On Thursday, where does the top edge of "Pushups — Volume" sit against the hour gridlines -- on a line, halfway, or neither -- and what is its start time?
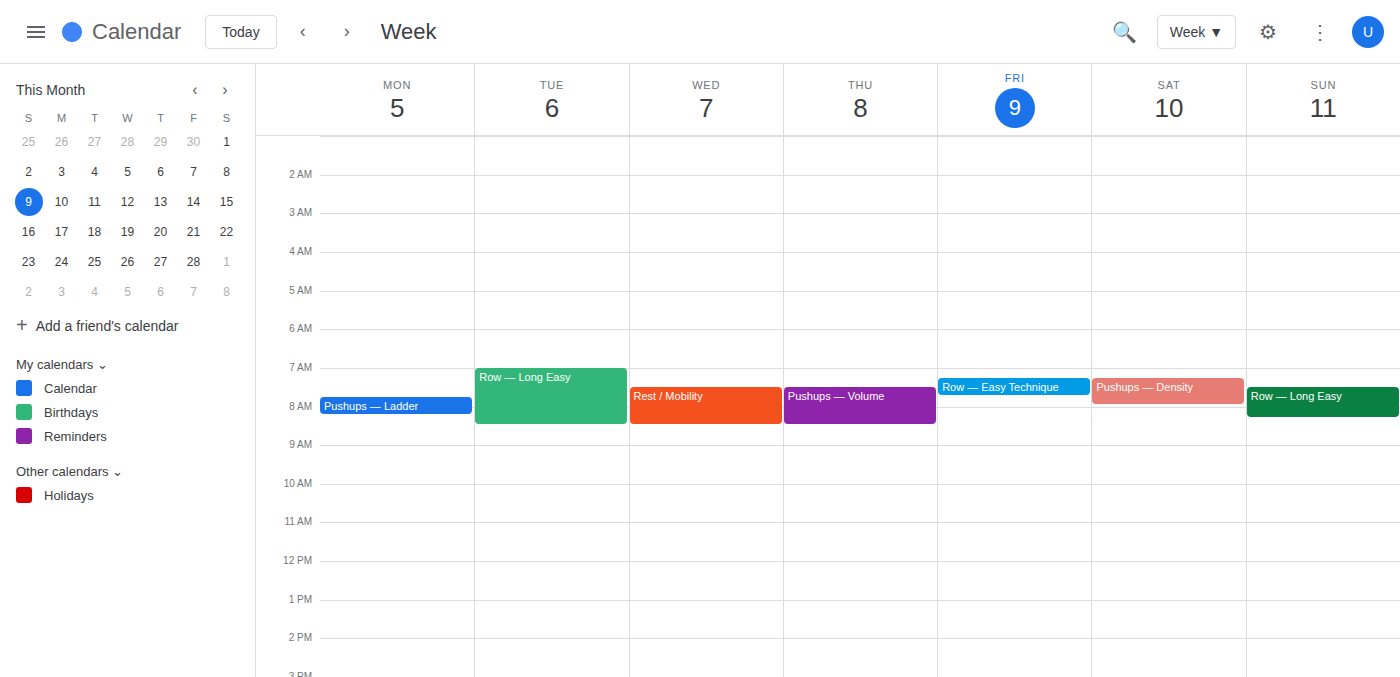
7:30 AM -- halfway between the 7 AM and 8 AM lines.